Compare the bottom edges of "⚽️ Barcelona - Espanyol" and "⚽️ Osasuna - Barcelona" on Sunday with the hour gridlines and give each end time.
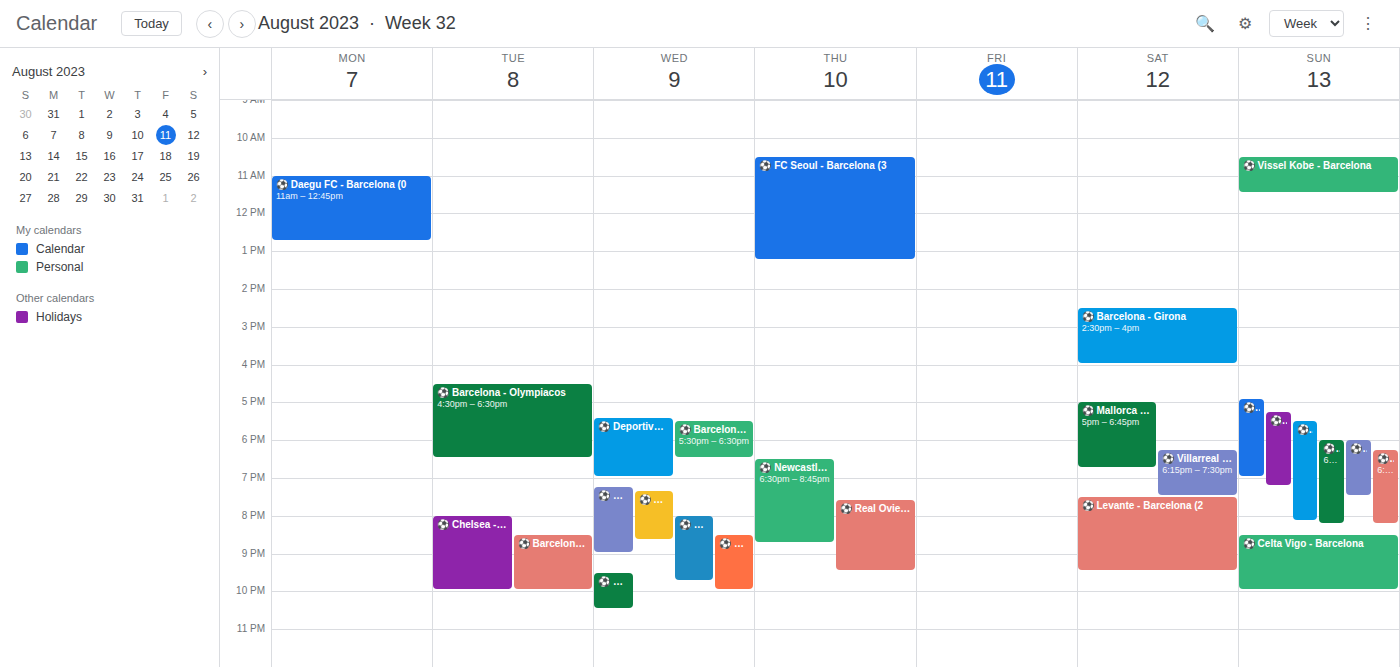
"⚽️ Barcelona - Espanyol": 7:00 PM, exactly on the 7 PM line. "⚽️ Osasuna - Barcelona": 7:15 PM, neither: a quarter of the way from the 7 PM line to the 8 PM line.